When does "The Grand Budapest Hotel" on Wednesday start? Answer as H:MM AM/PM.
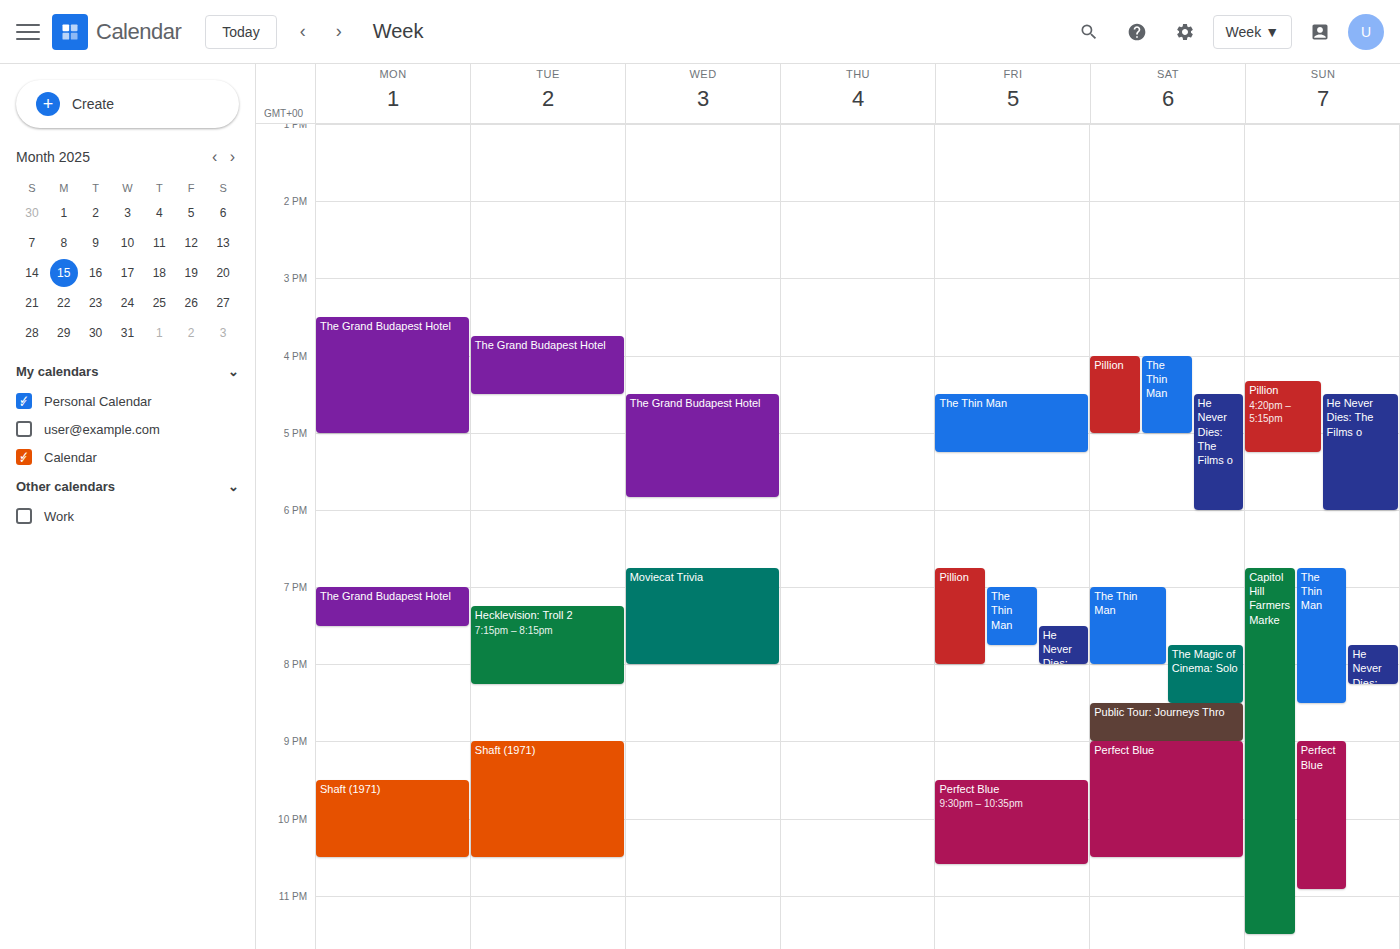
4:30 PM